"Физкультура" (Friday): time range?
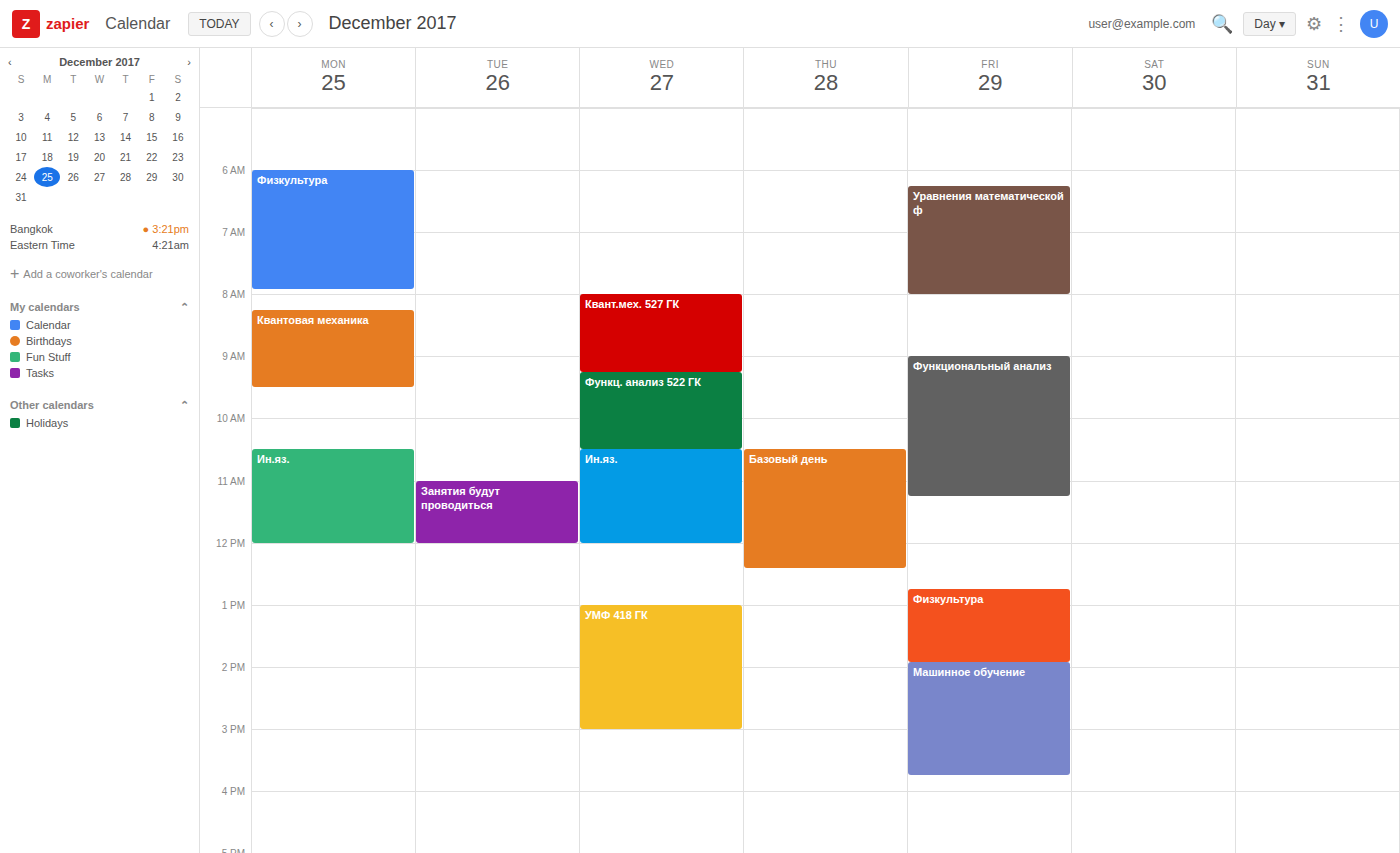
12:45 to 13:55